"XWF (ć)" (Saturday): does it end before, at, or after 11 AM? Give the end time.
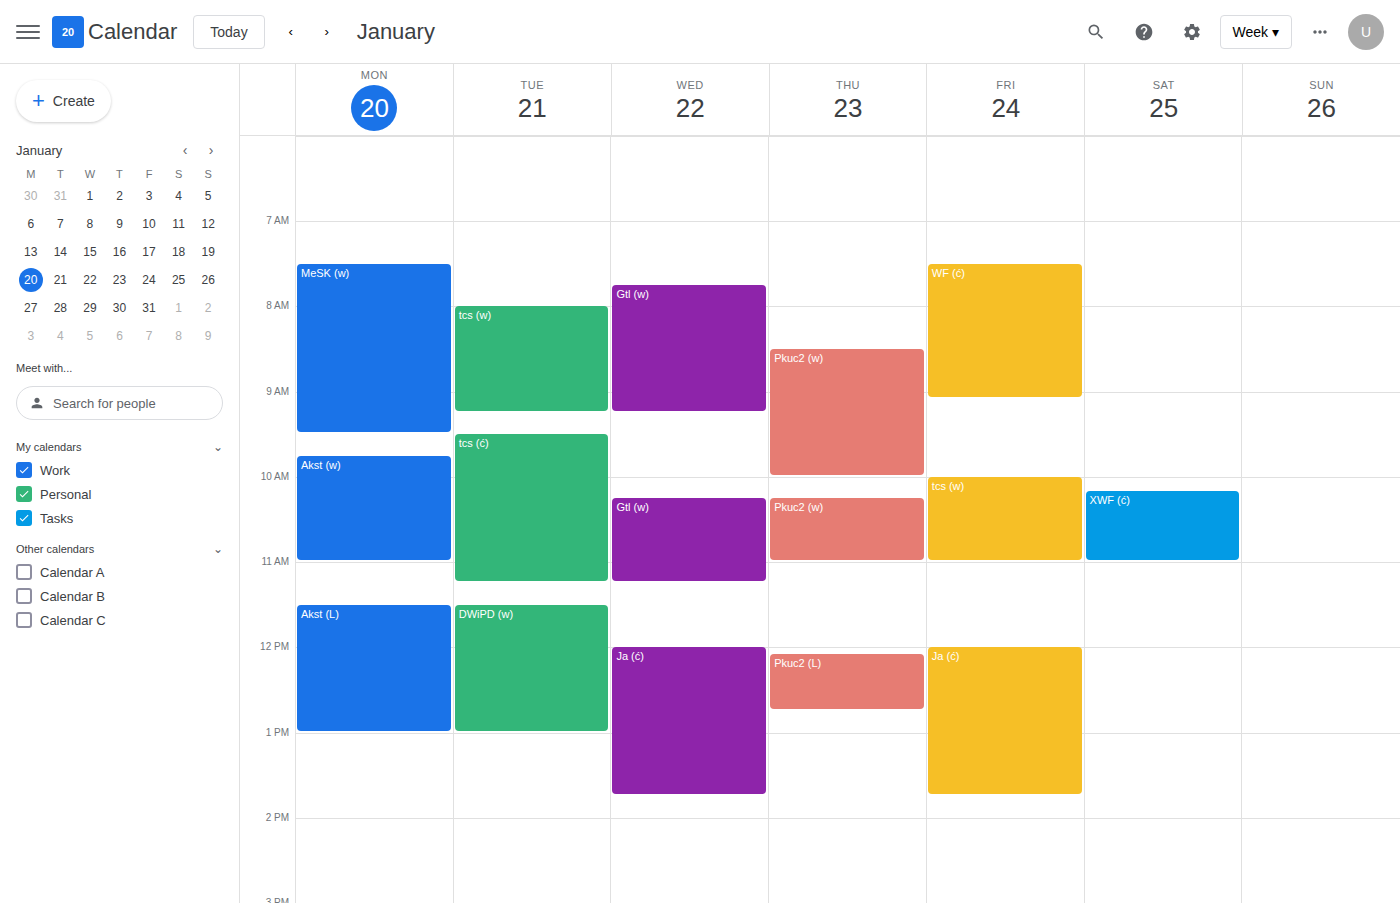
11:00 AM -- exactly at 11 AM, on the 11 AM line.